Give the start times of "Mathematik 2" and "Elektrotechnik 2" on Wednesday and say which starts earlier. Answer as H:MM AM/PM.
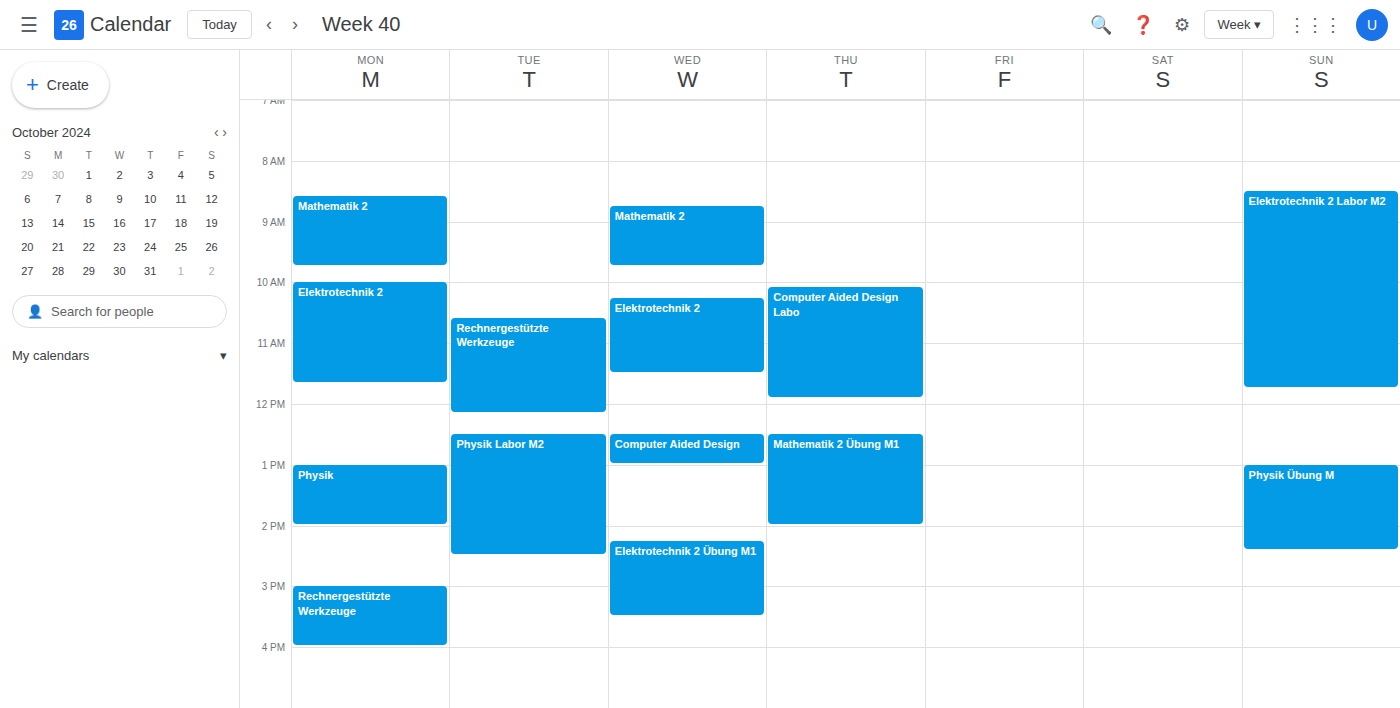
"Mathematik 2" 8:45 AM; "Elektrotechnik 2" 10:15 AM.